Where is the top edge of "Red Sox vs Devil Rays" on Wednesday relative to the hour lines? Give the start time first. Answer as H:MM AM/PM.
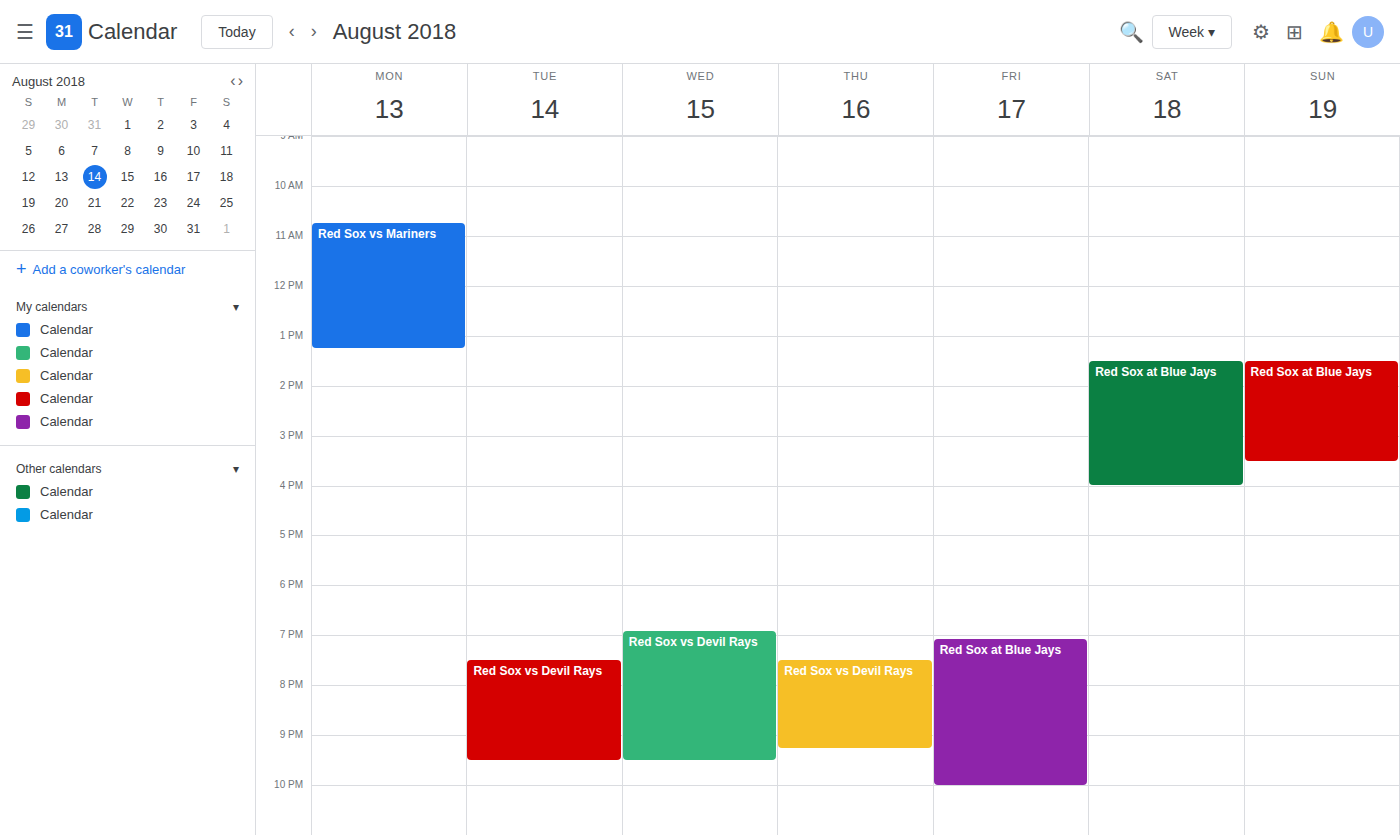
6:55 PM -- neither: 55 minutes below the 6 PM line and 5 minutes above the 7 PM line.